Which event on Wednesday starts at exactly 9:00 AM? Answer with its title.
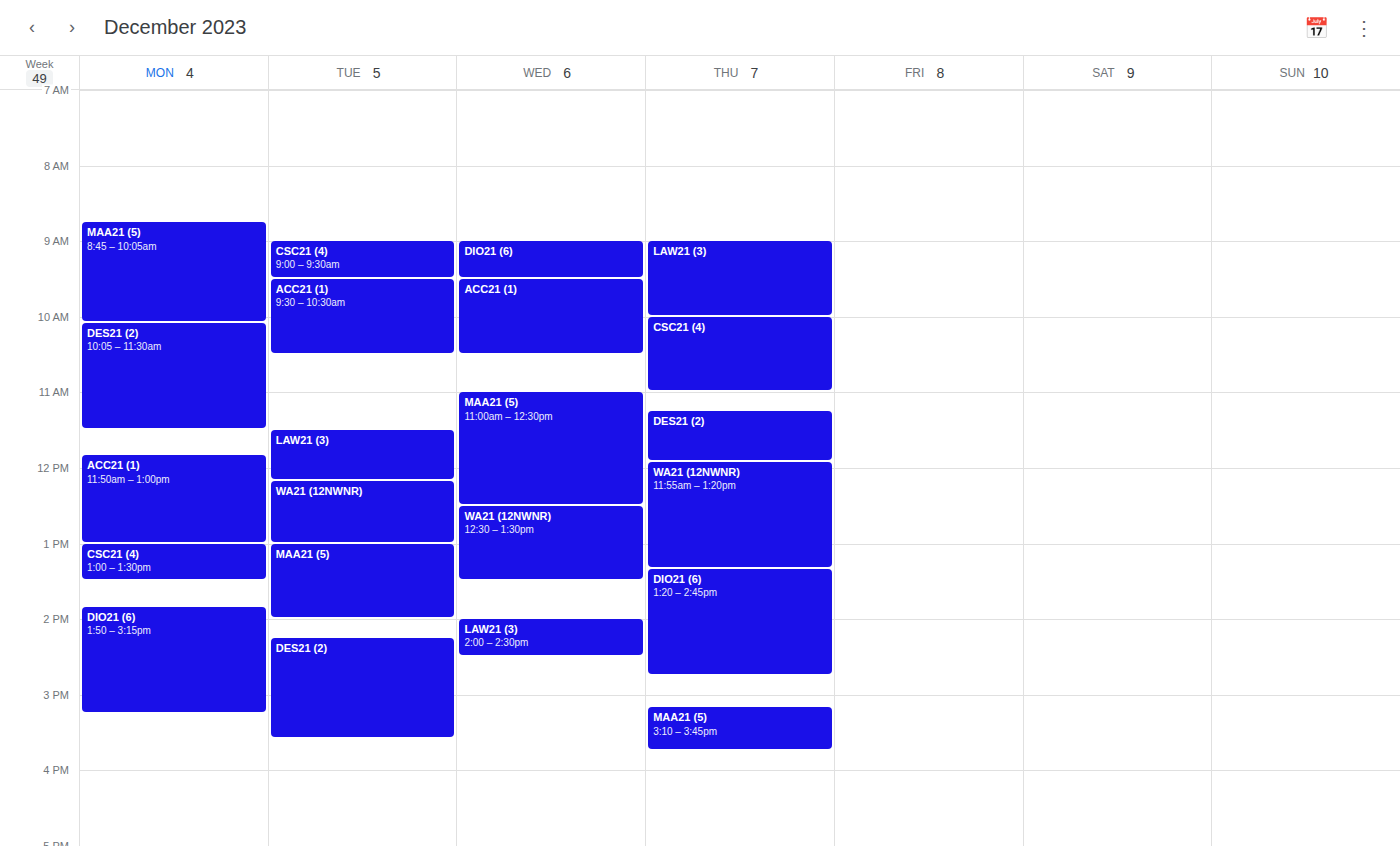
"DIO21 (6)"